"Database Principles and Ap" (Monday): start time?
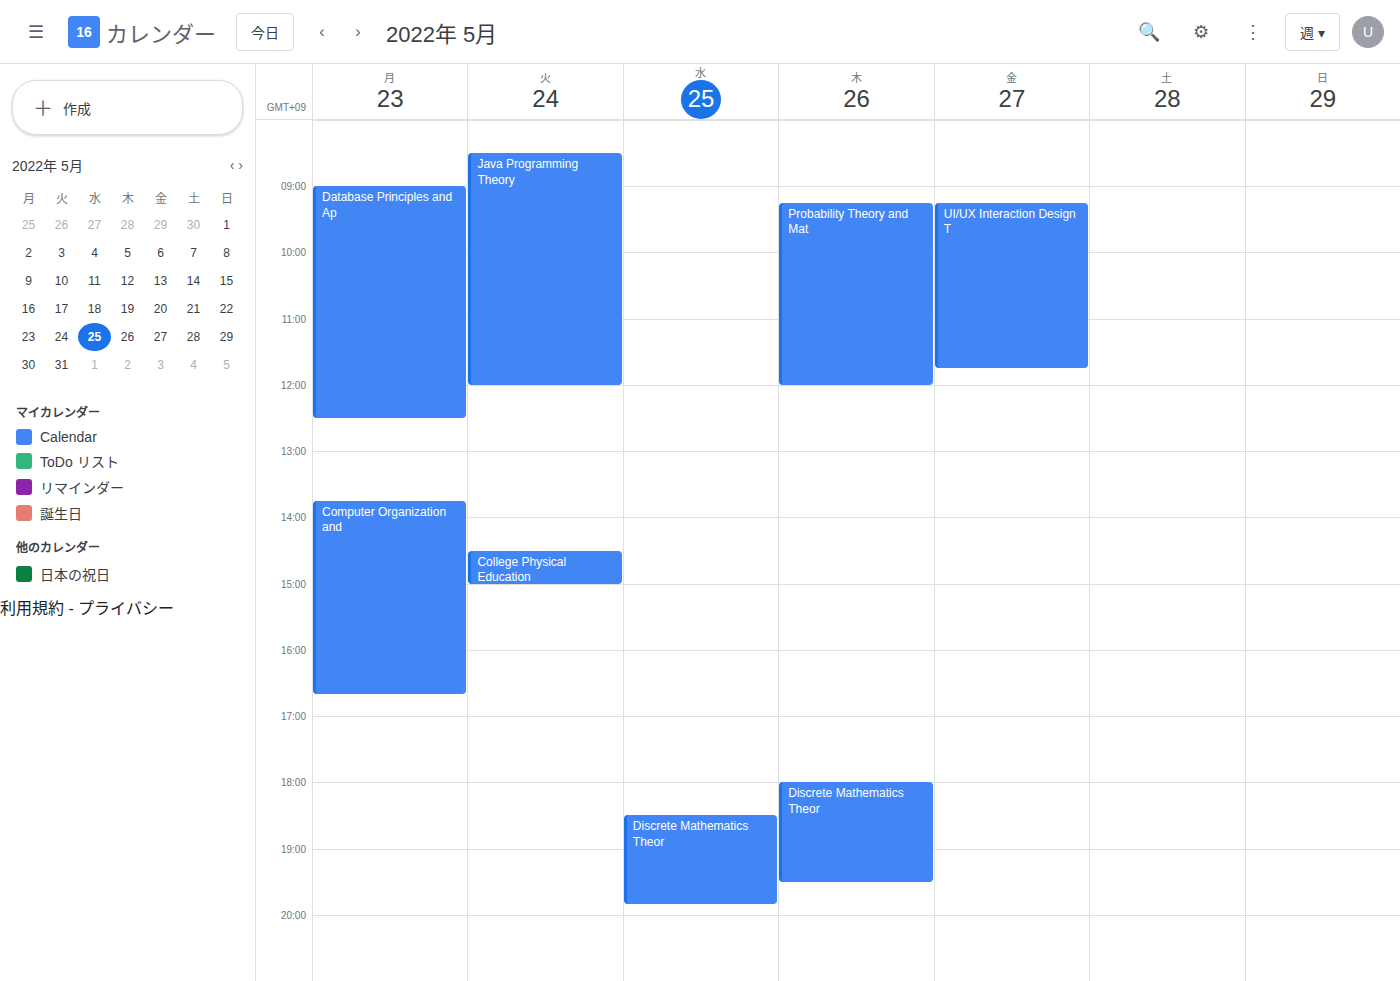
9:00 AM